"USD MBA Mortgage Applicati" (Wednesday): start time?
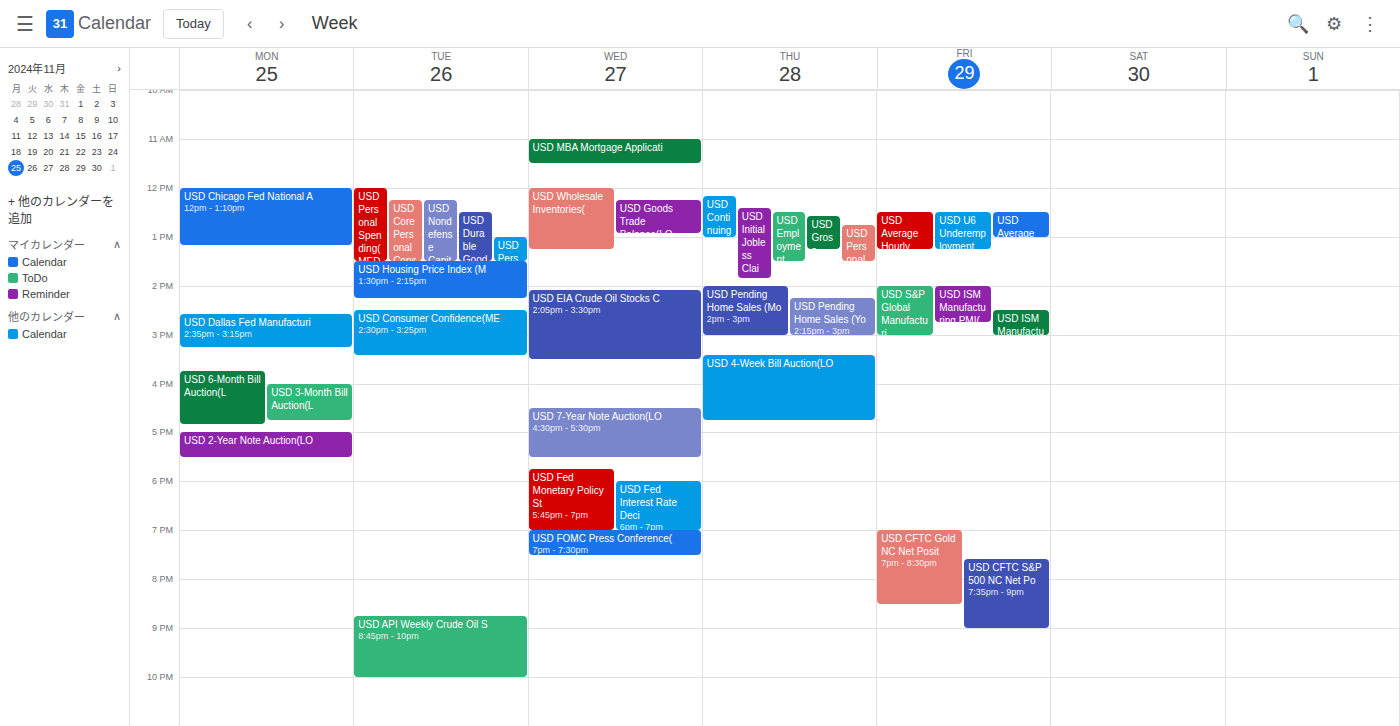
11:00 AM